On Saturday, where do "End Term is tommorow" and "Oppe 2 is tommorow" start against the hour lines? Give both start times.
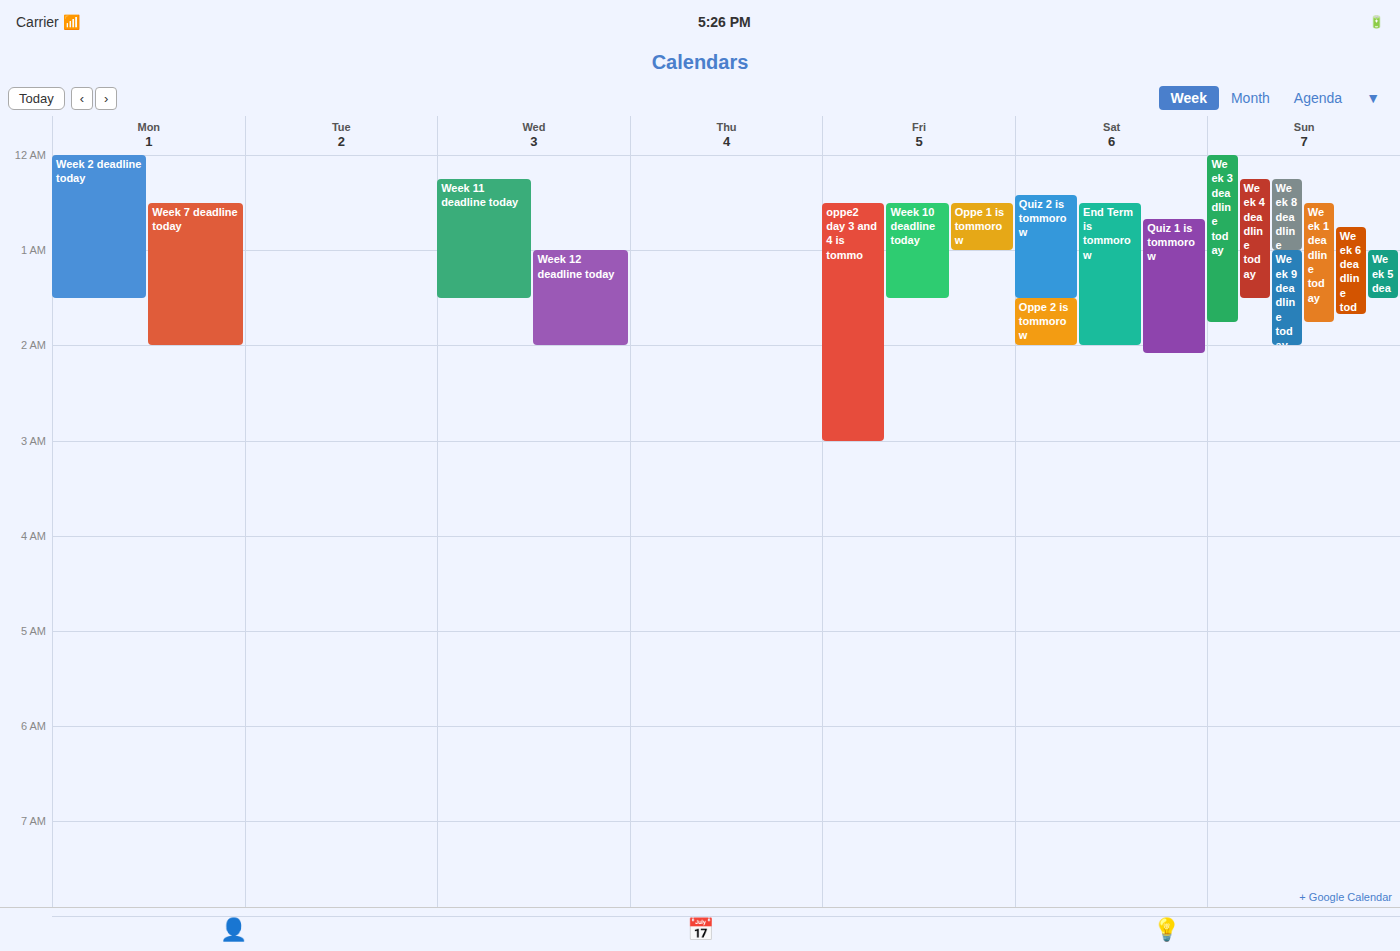
"End Term is tommorow": 12:30 AM, halfway between the 12 AM and 1 AM lines. "Oppe 2 is tommorow": 1:30 AM, halfway between the 1 AM and 2 AM lines.